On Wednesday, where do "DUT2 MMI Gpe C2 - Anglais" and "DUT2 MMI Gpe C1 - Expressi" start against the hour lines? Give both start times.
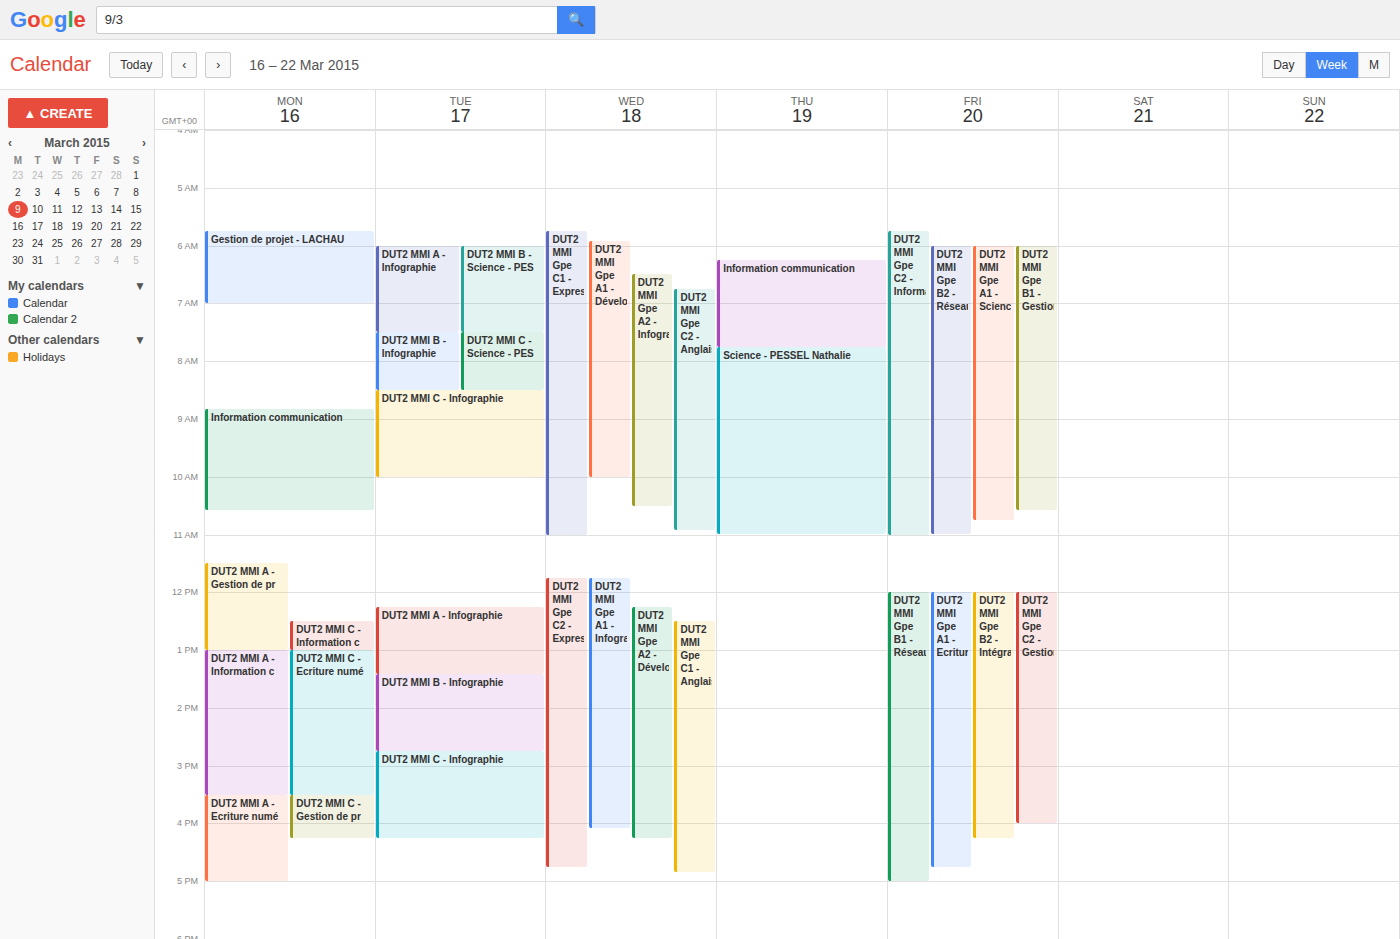
"DUT2 MMI Gpe C2 - Anglais": 6:45 AM, neither: three quarters of the way from the 6 AM line to the 7 AM line. "DUT2 MMI Gpe C1 - Expressi": 5:45 AM, neither: three quarters of the way from the 5 AM line to the 6 AM line.